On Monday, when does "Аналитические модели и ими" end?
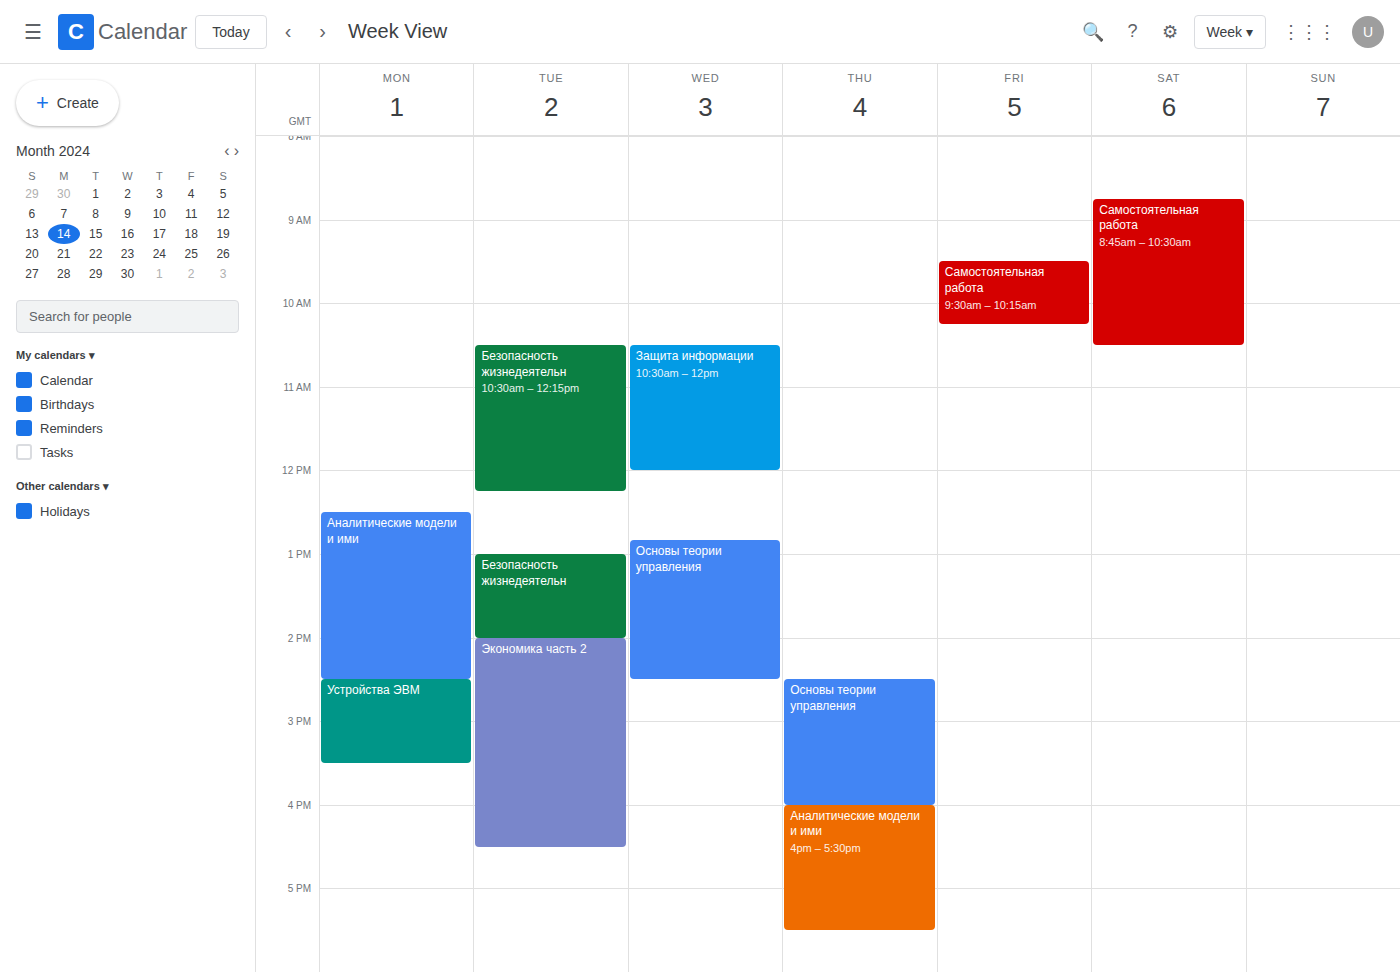
2:30 PM